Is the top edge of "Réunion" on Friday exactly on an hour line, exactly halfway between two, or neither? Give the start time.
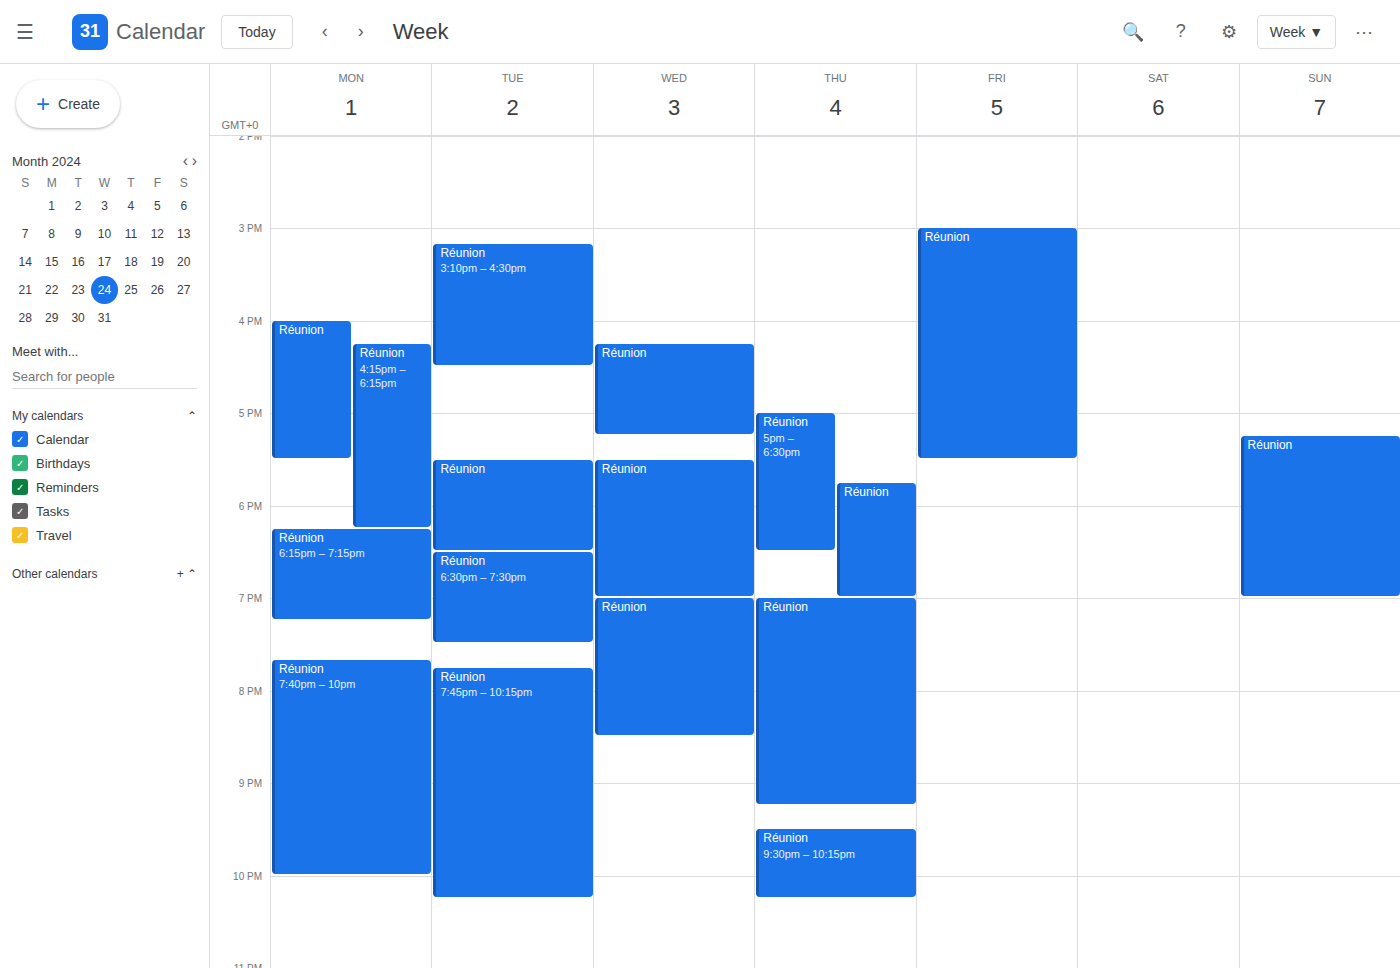
3:00 PM -- exactly on the 3 PM line.